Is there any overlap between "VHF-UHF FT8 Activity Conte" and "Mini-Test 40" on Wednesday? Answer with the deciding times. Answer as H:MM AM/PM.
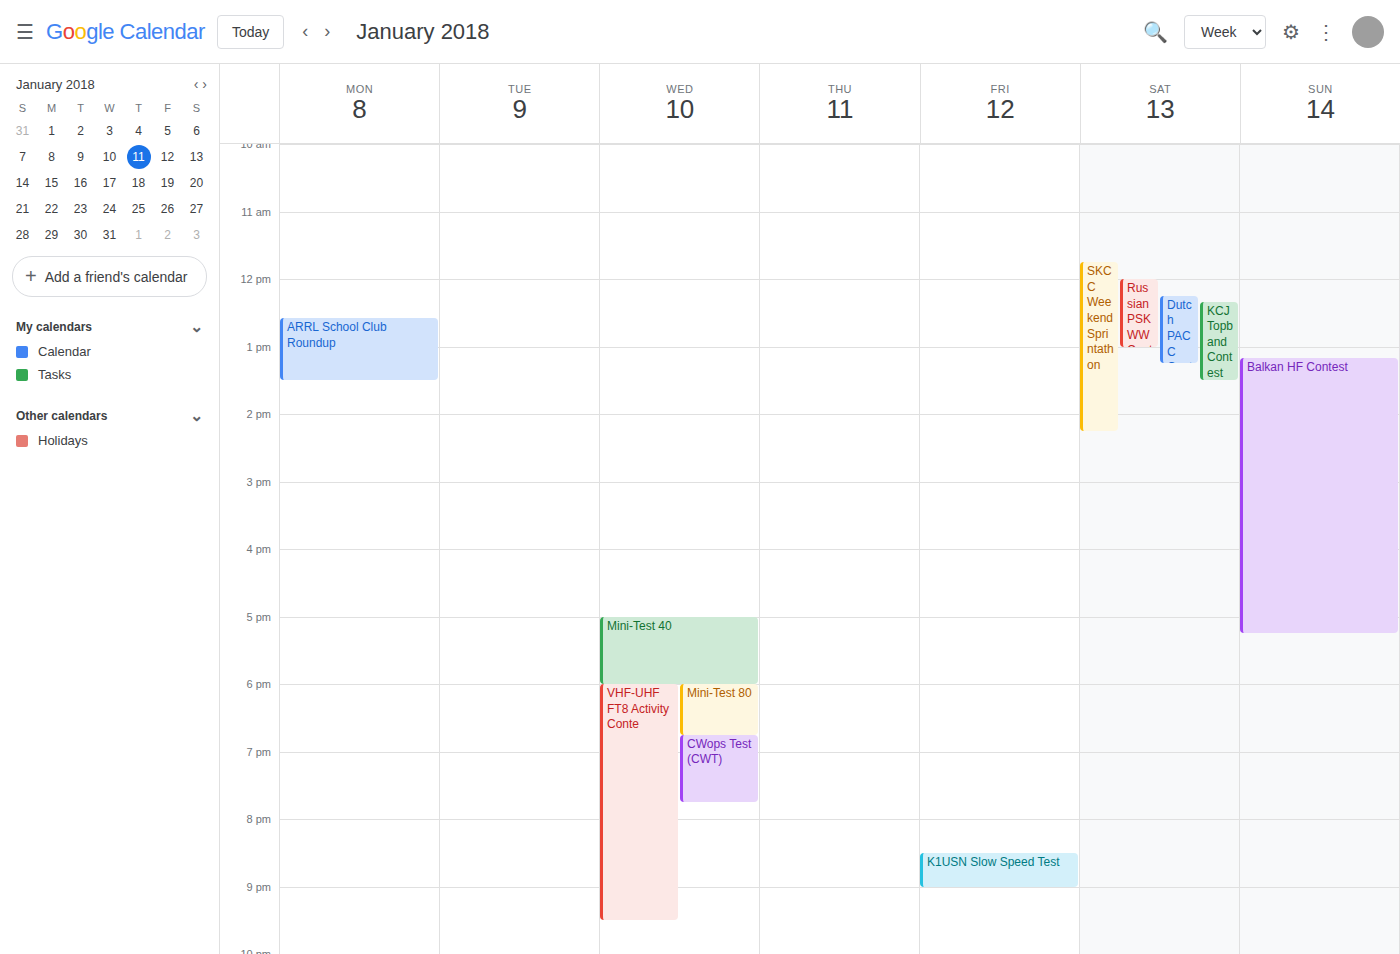
"Mini-Test 40" ends at 6:00 PM, exactly when "VHF-UHF FT8 Activity Conte" starts -- they touch but do not overlap.